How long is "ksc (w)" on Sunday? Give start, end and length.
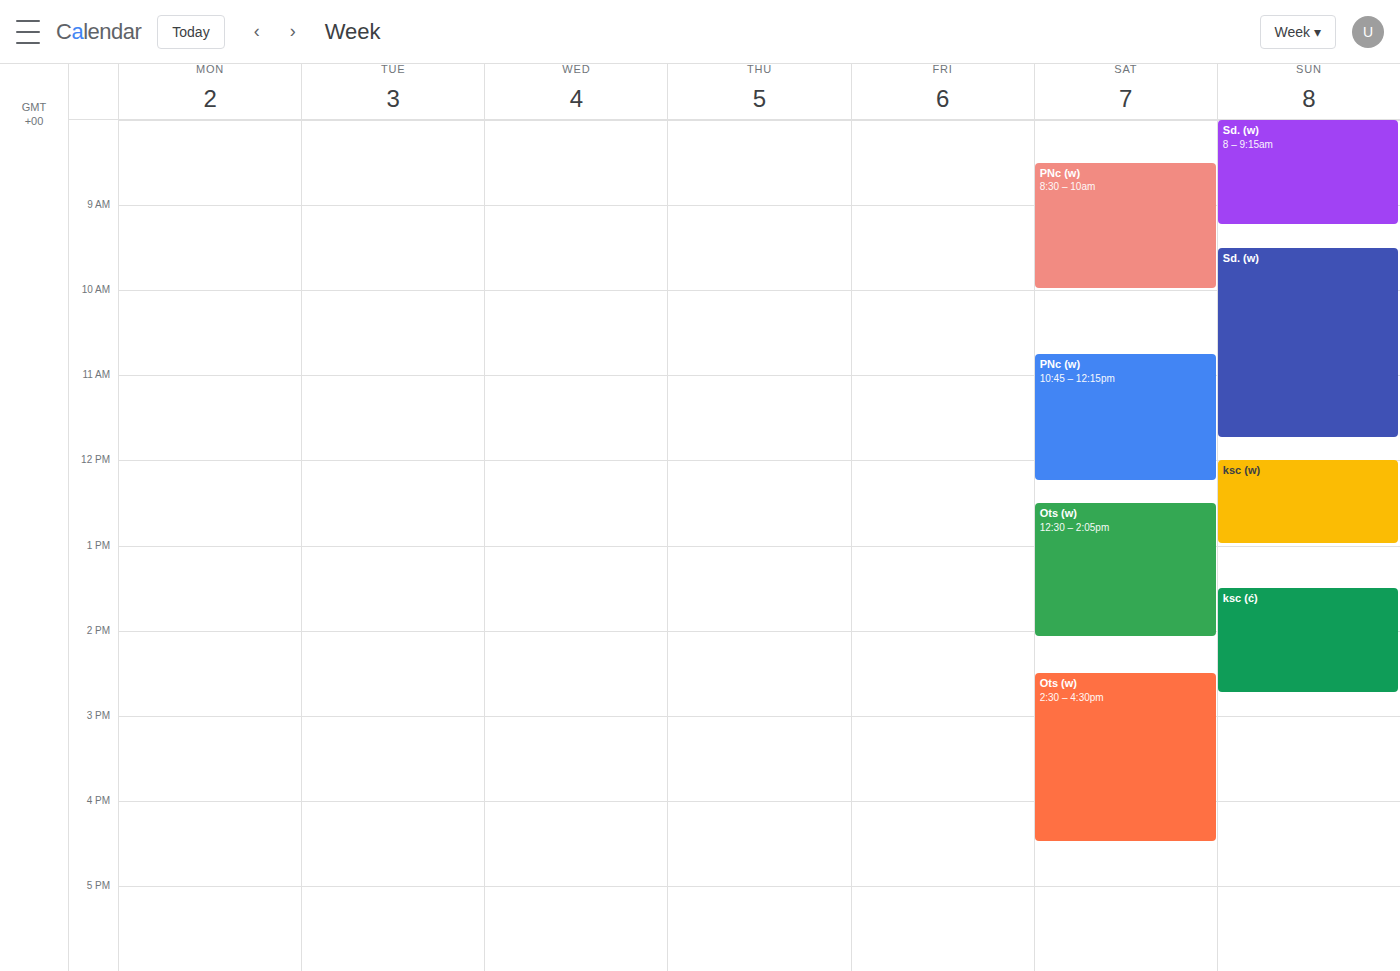
12:00 PM to 1:00 PM, 1 hour